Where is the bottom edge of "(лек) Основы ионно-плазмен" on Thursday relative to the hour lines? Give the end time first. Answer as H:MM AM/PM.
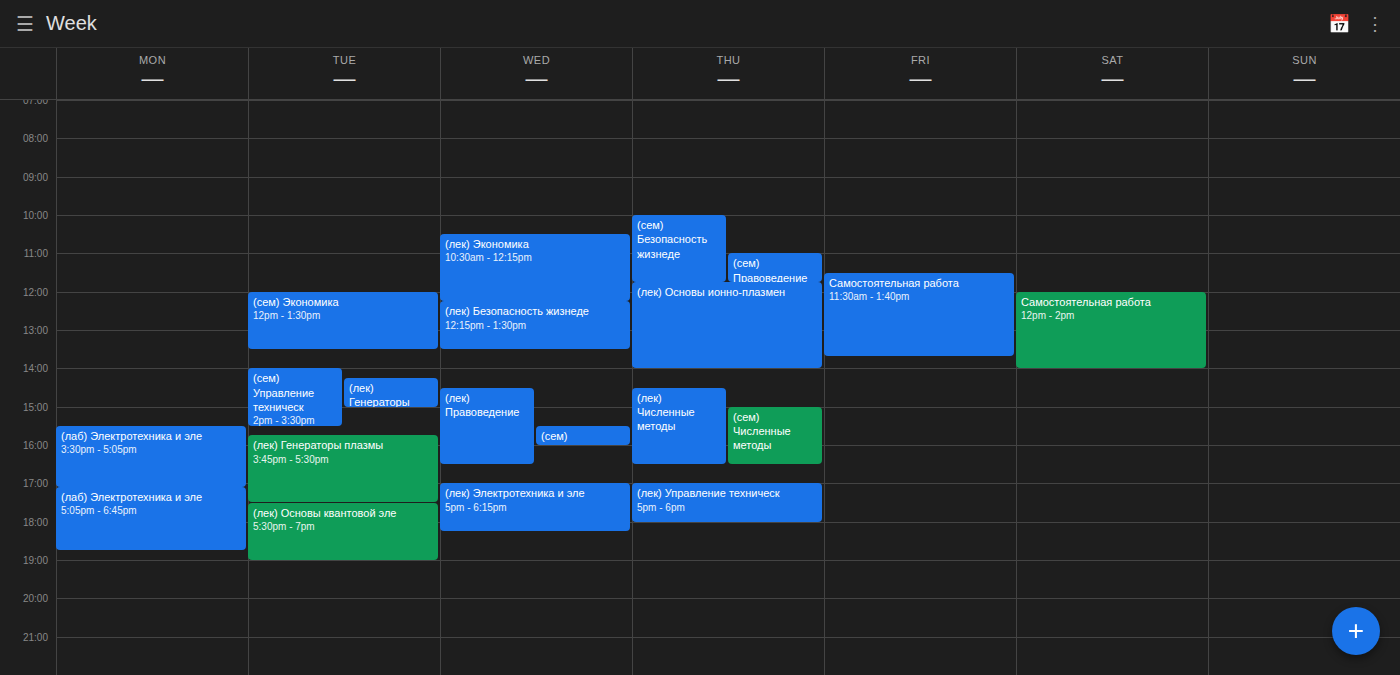
2:00 PM -- exactly on the 2 PM line.